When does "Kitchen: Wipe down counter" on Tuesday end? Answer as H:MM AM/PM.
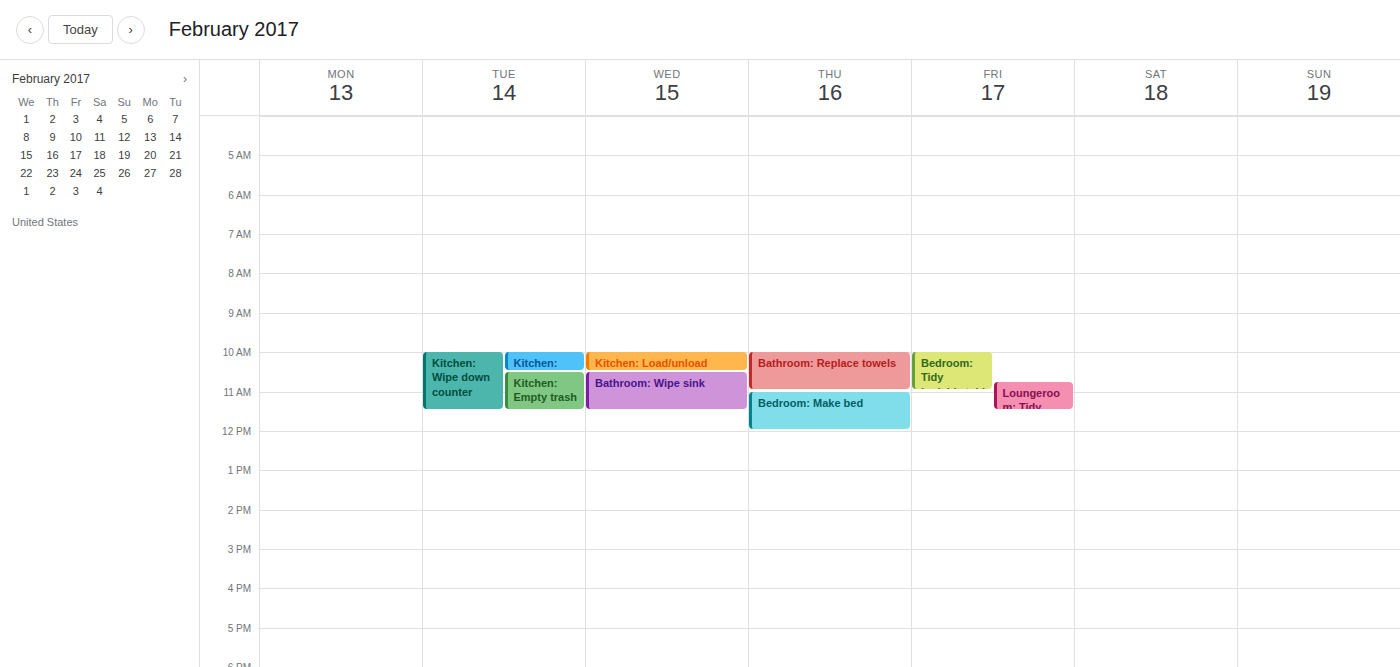
11:30 AM